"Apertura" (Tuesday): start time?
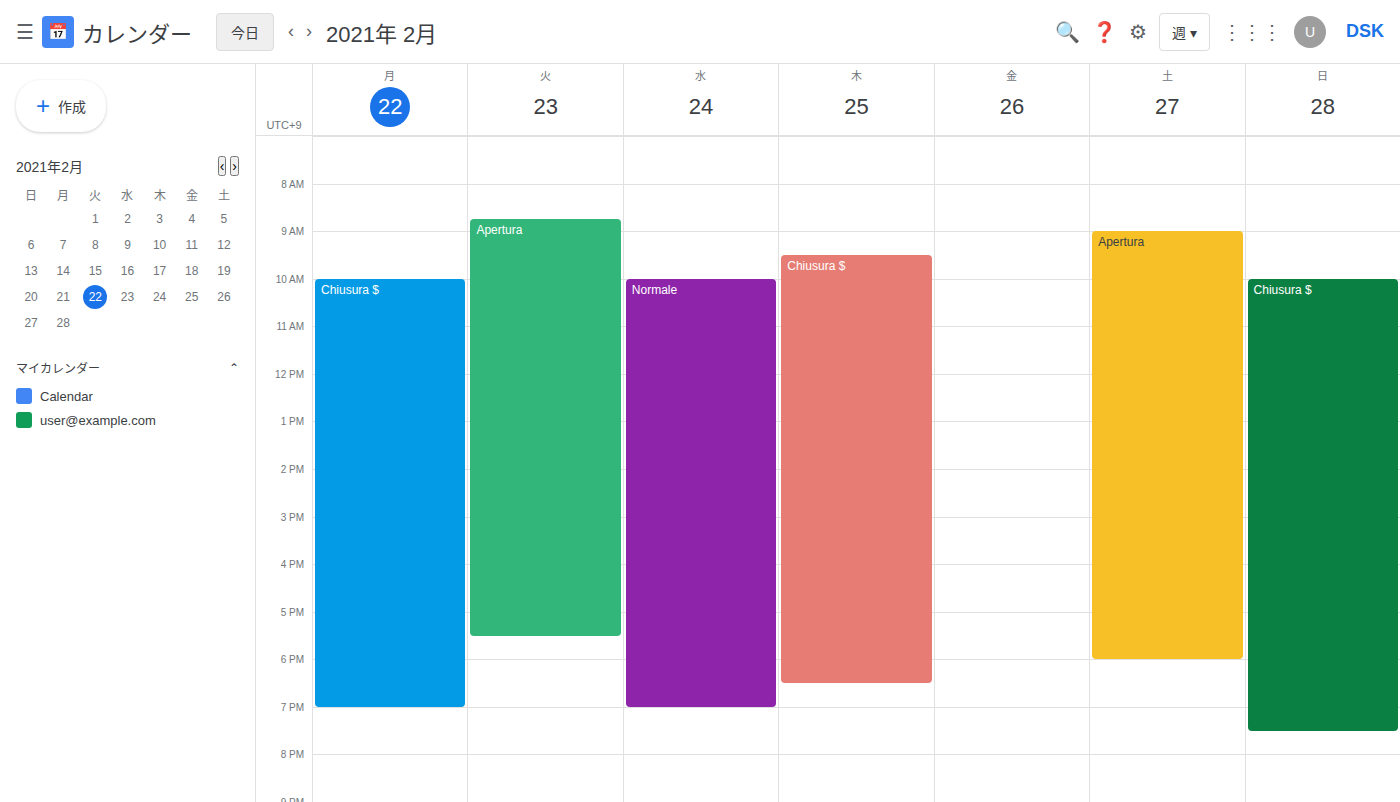
8:45 AM